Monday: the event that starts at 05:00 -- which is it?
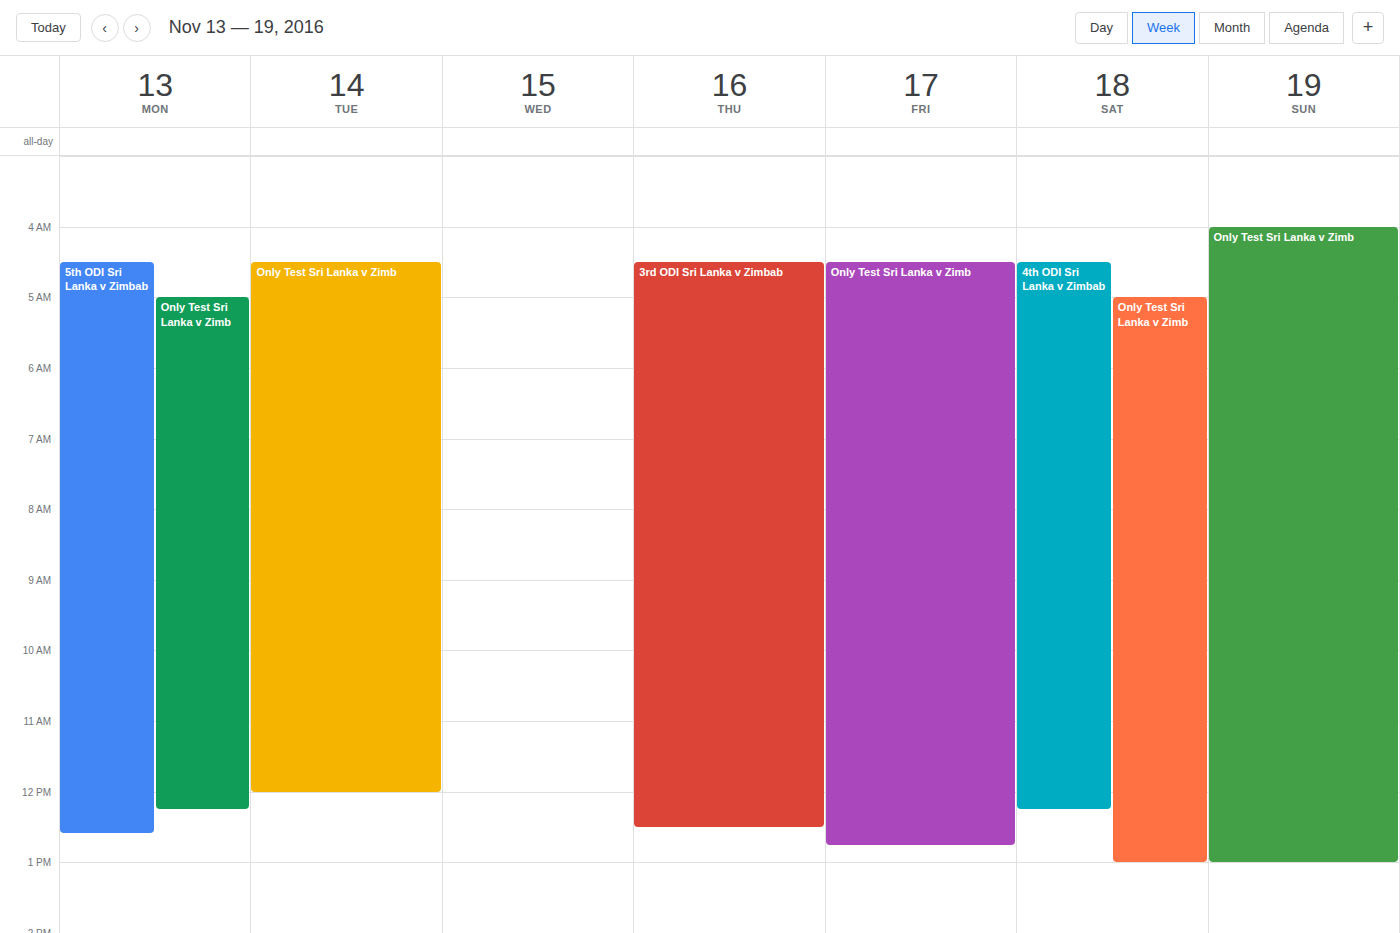
"Only Test Sri Lanka v Zimb"